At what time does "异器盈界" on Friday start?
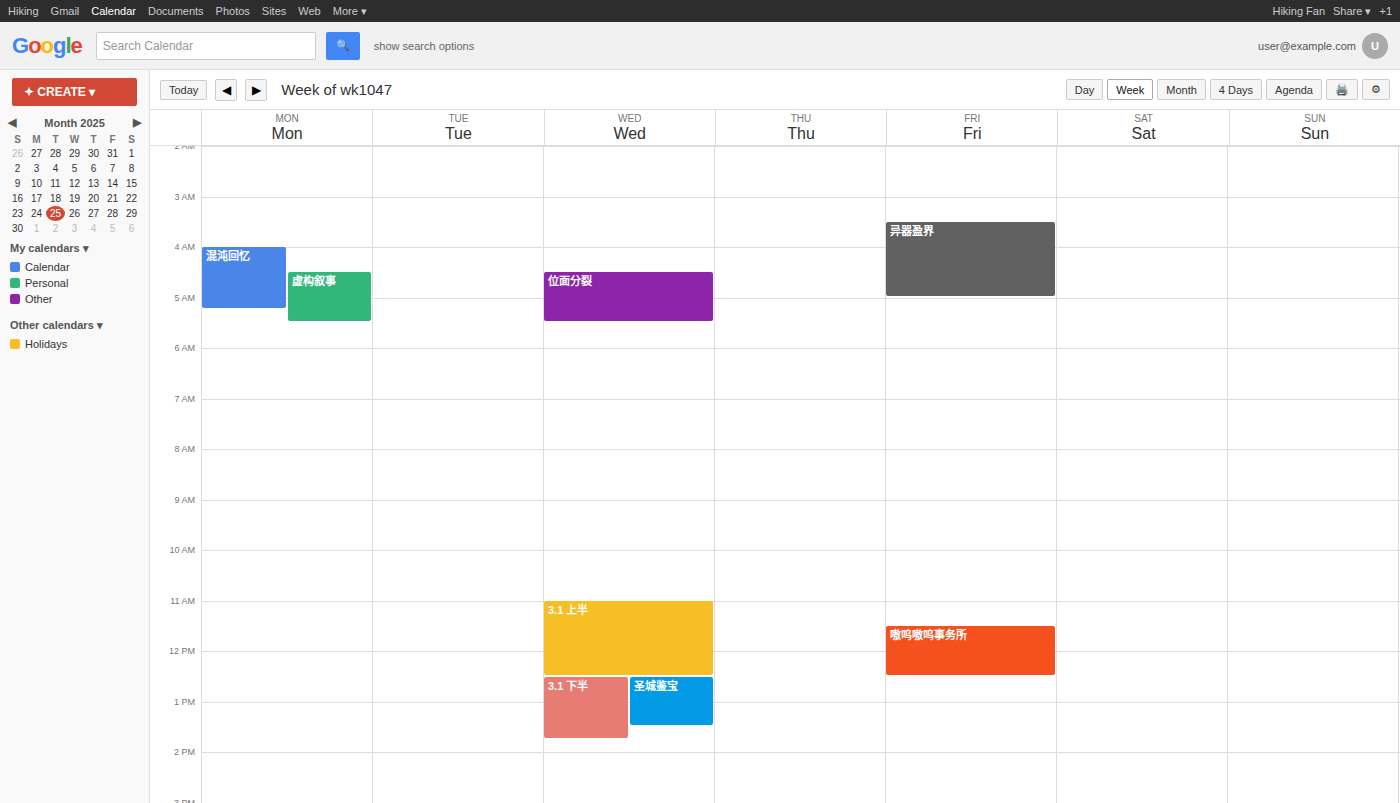
03:30